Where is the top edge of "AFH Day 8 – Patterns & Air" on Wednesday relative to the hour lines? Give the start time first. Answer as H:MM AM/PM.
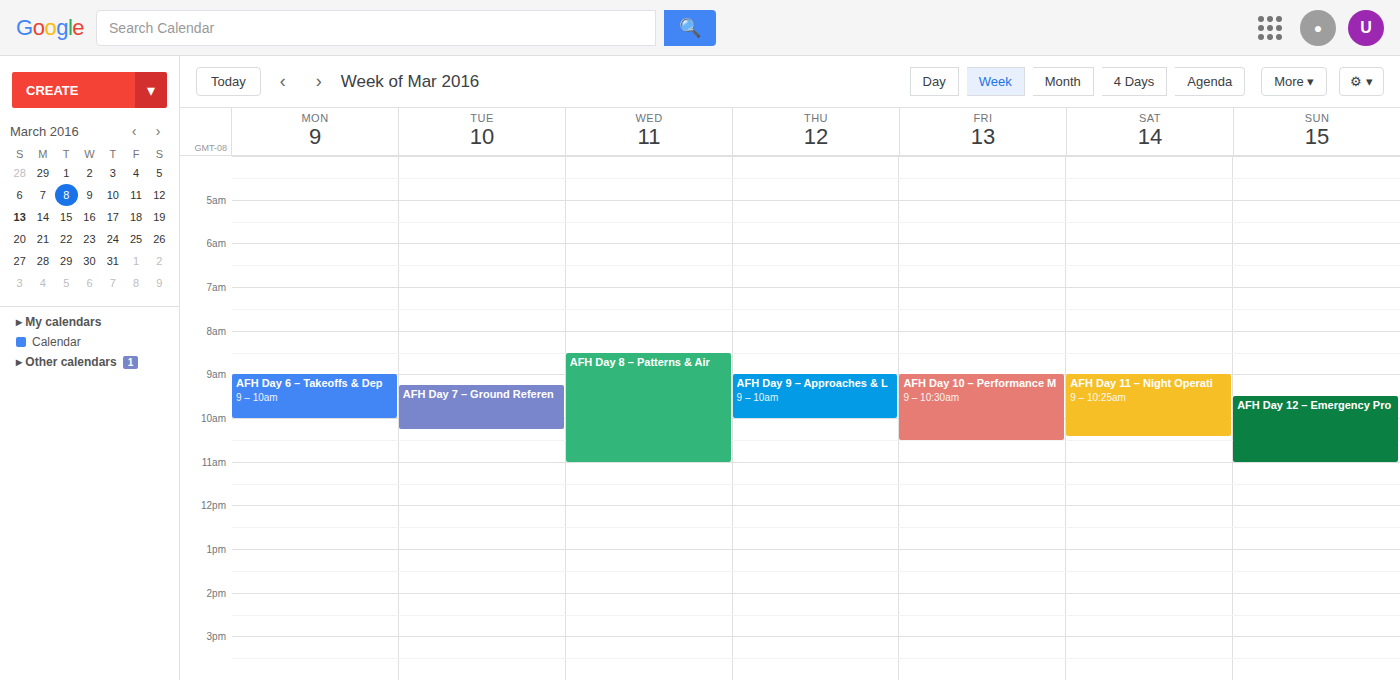
8:30 AM -- halfway between the 8 AM and 9 AM lines.